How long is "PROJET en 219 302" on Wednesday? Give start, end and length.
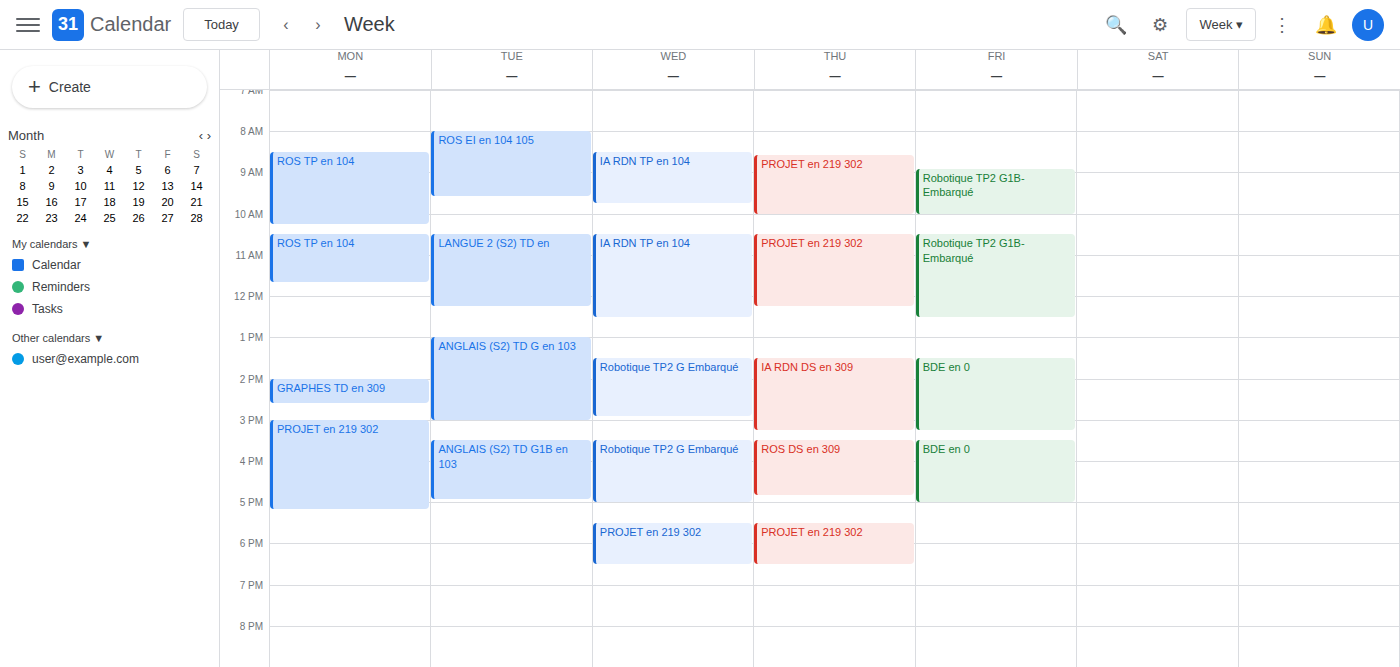
5:30 PM to 6:30 PM, 1 hour